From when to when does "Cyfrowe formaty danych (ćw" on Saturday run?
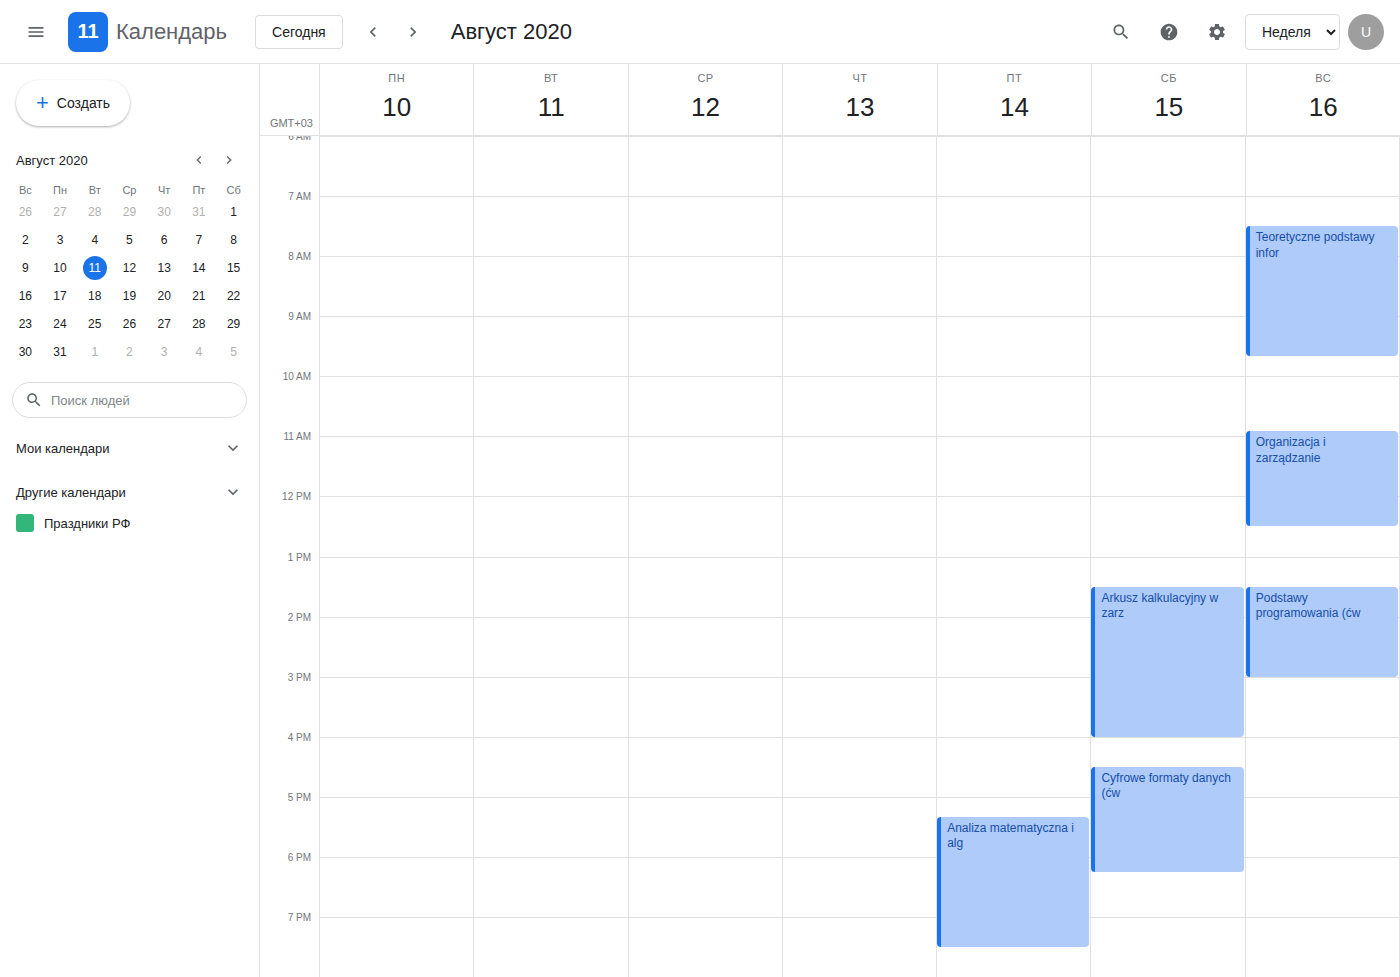
16:30 to 18:15